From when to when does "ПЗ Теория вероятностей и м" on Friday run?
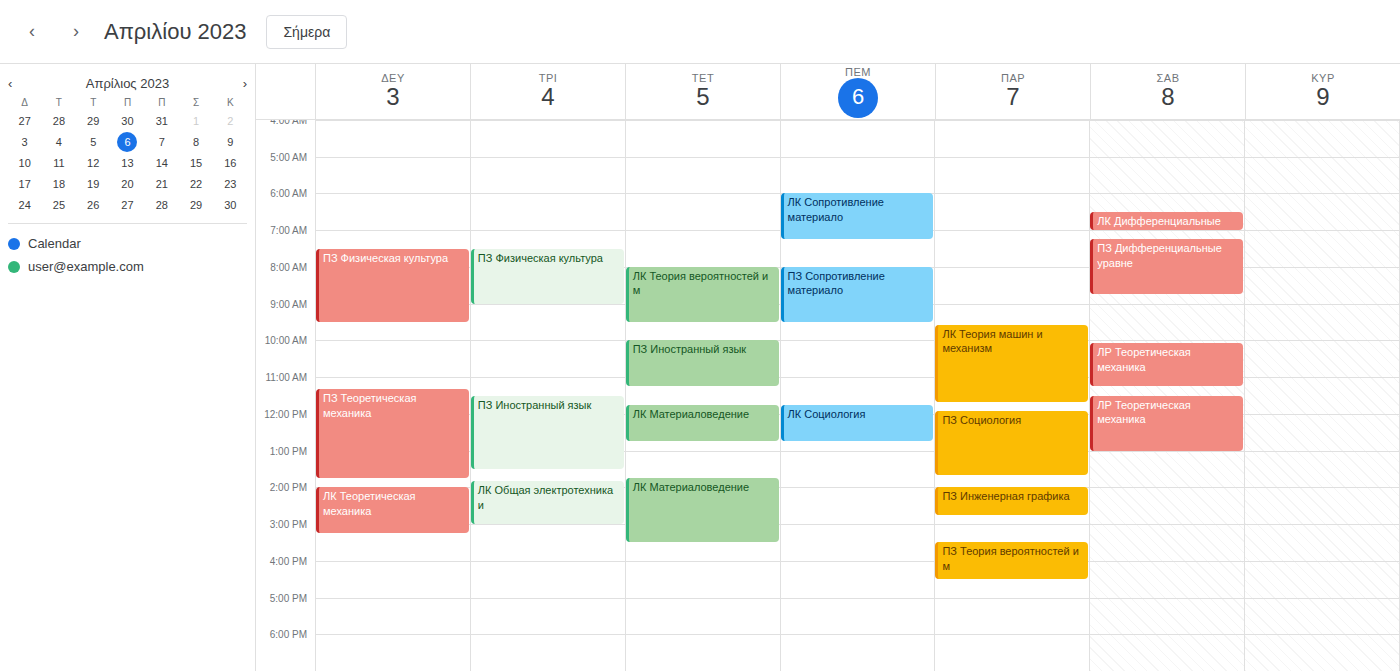
3:30 PM to 4:30 PM